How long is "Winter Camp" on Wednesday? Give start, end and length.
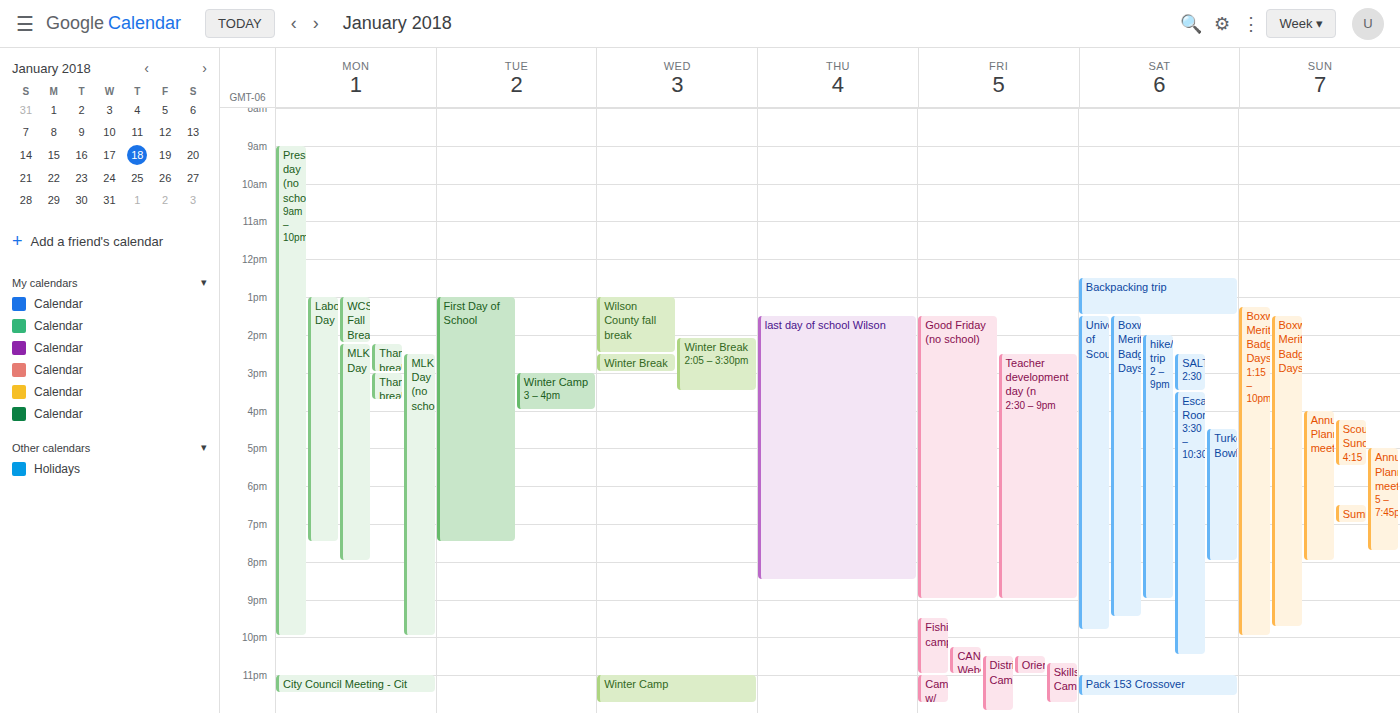
11:00 PM to 11:45 PM, 45 minutes